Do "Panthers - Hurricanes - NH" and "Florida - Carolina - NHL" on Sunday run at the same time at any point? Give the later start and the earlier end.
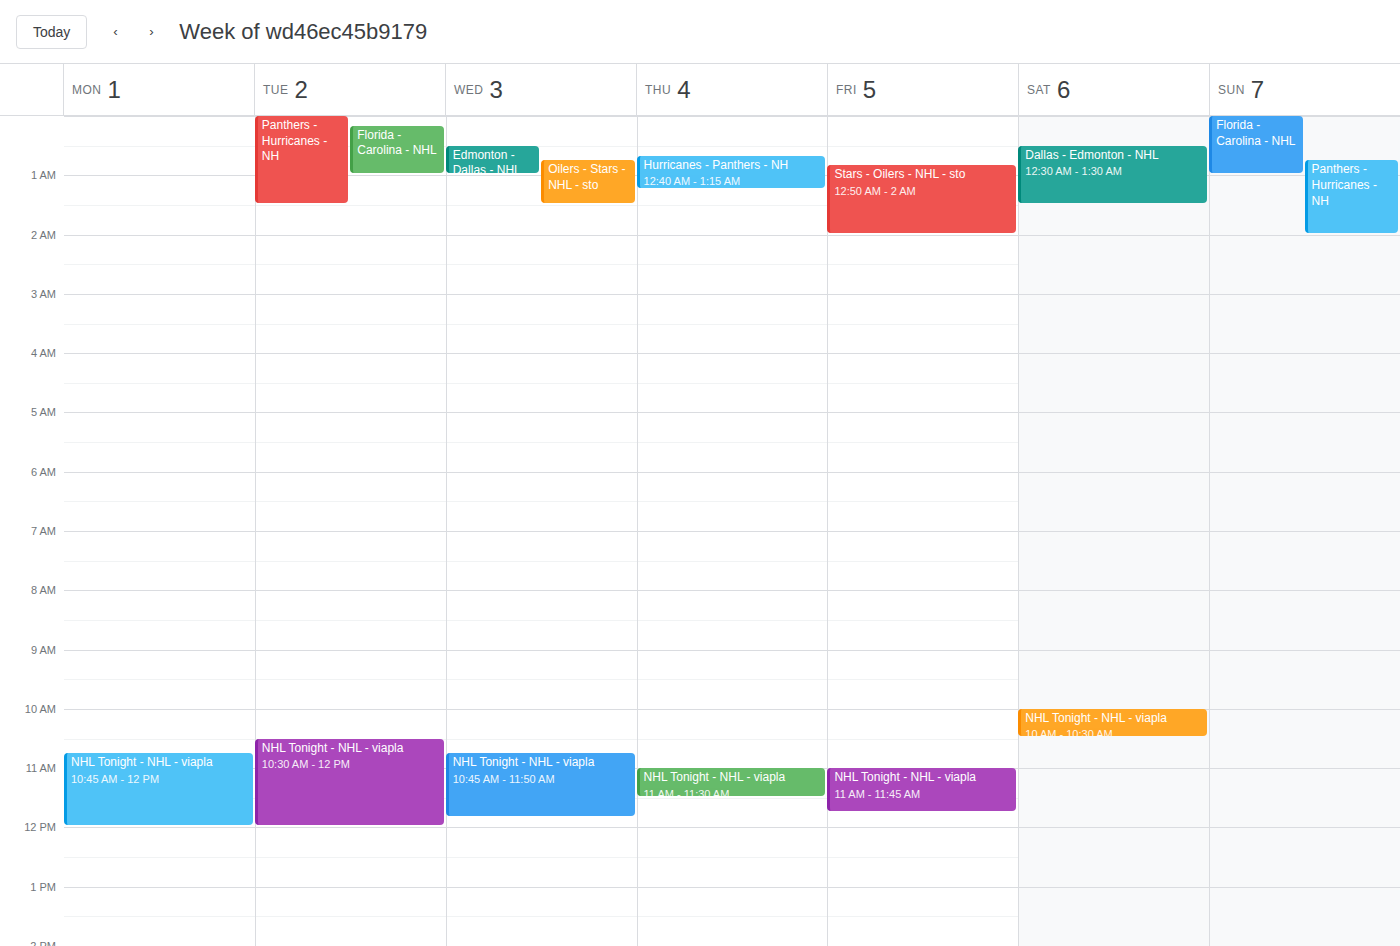
"Panthers - Hurricanes - NH" starts at 12:45 AM, before "Florida - Carolina - NHL" ends at 1:00 AM -- they overlap.